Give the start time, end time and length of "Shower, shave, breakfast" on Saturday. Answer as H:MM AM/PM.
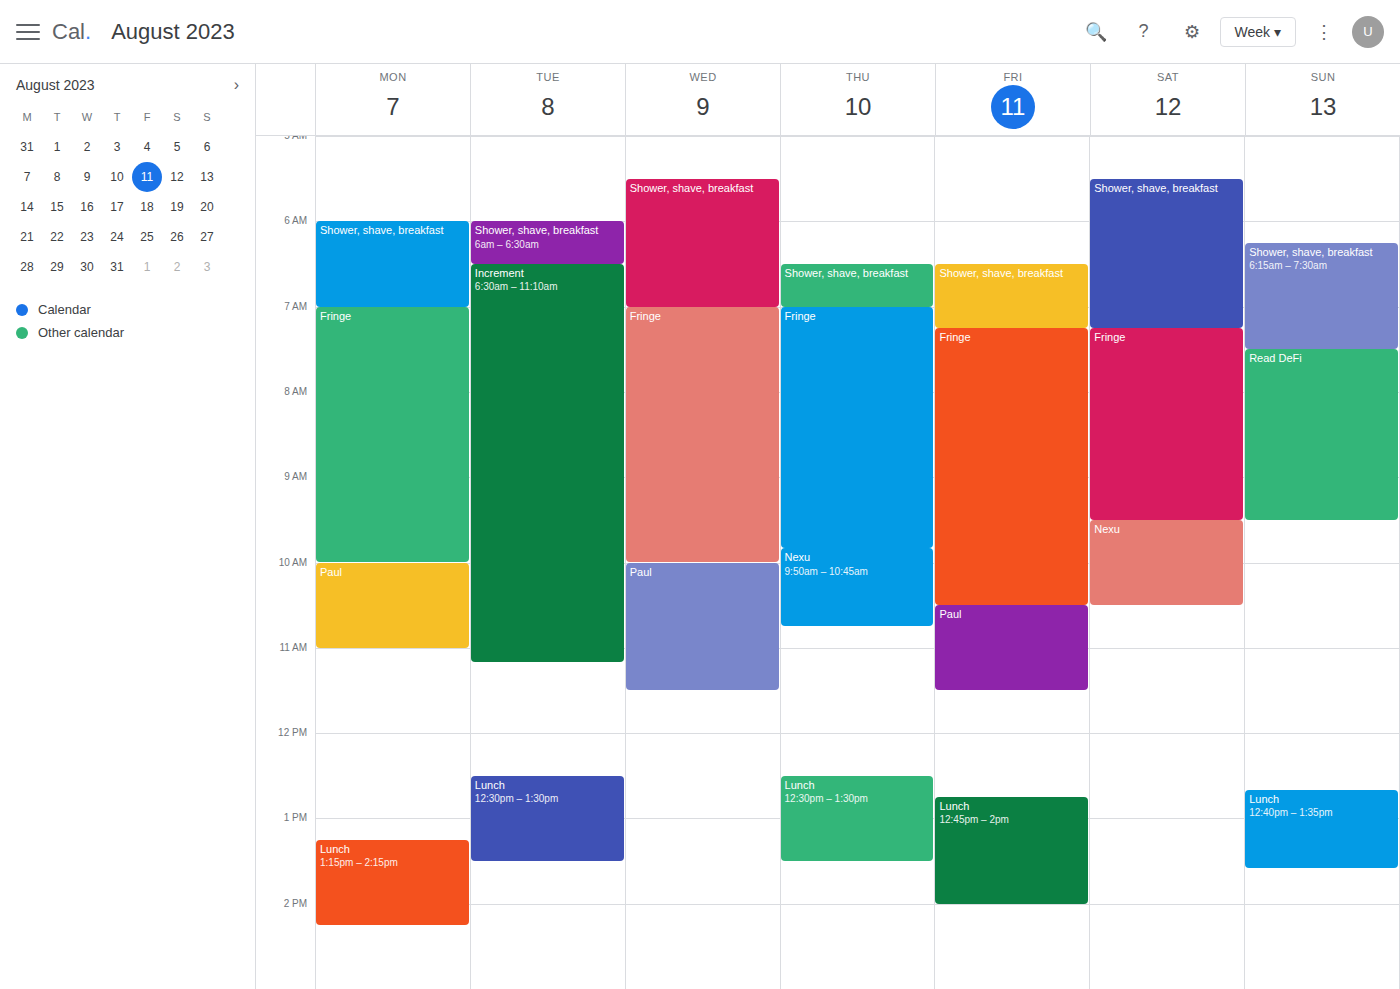
5:30 AM to 7:15 AM, 1 hour 45 minutes